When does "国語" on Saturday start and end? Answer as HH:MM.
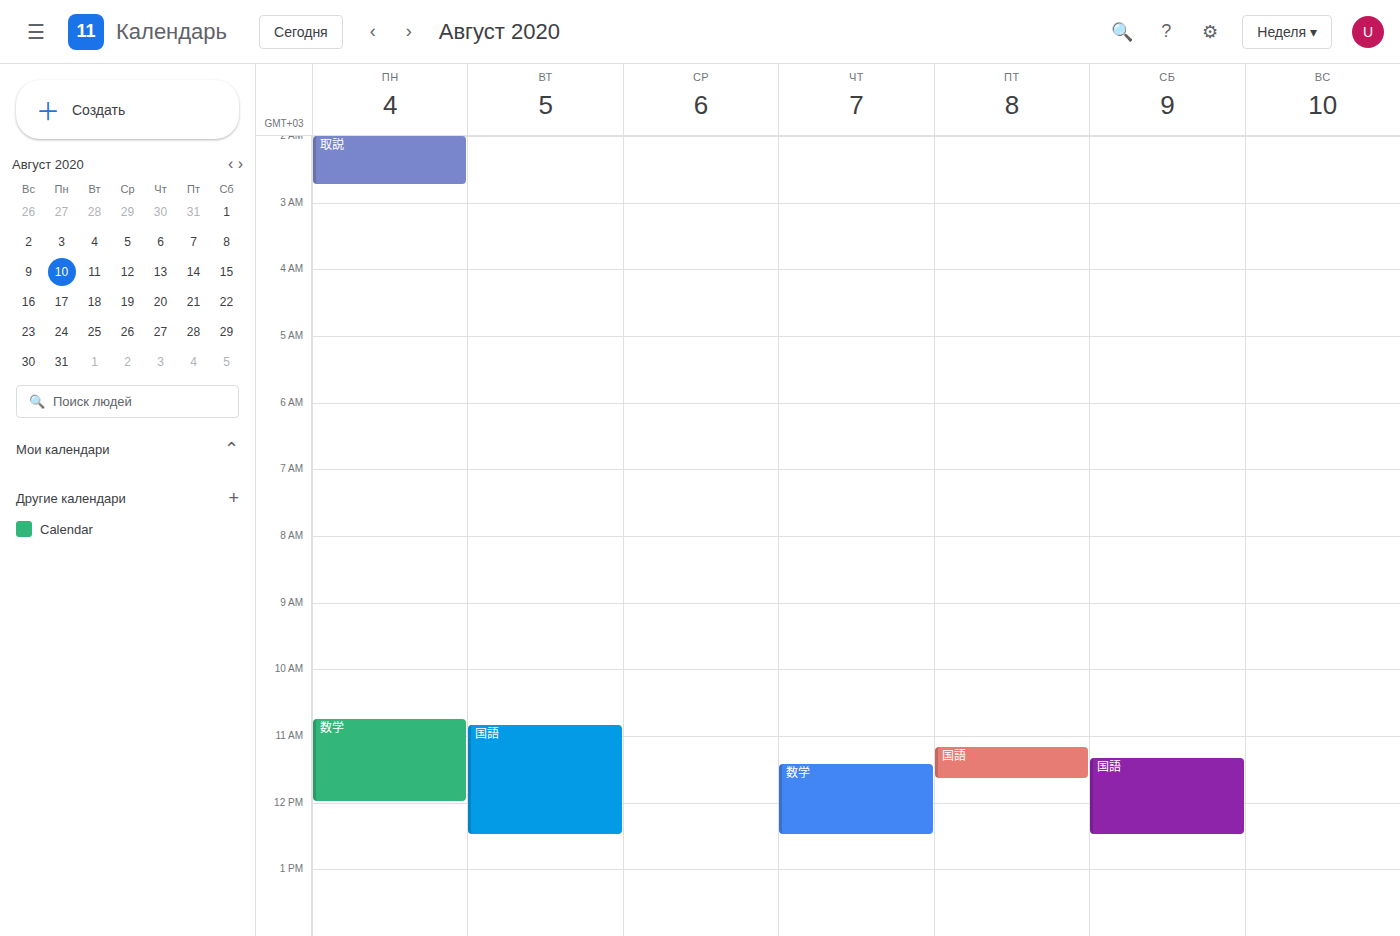
11:20 to 12:30